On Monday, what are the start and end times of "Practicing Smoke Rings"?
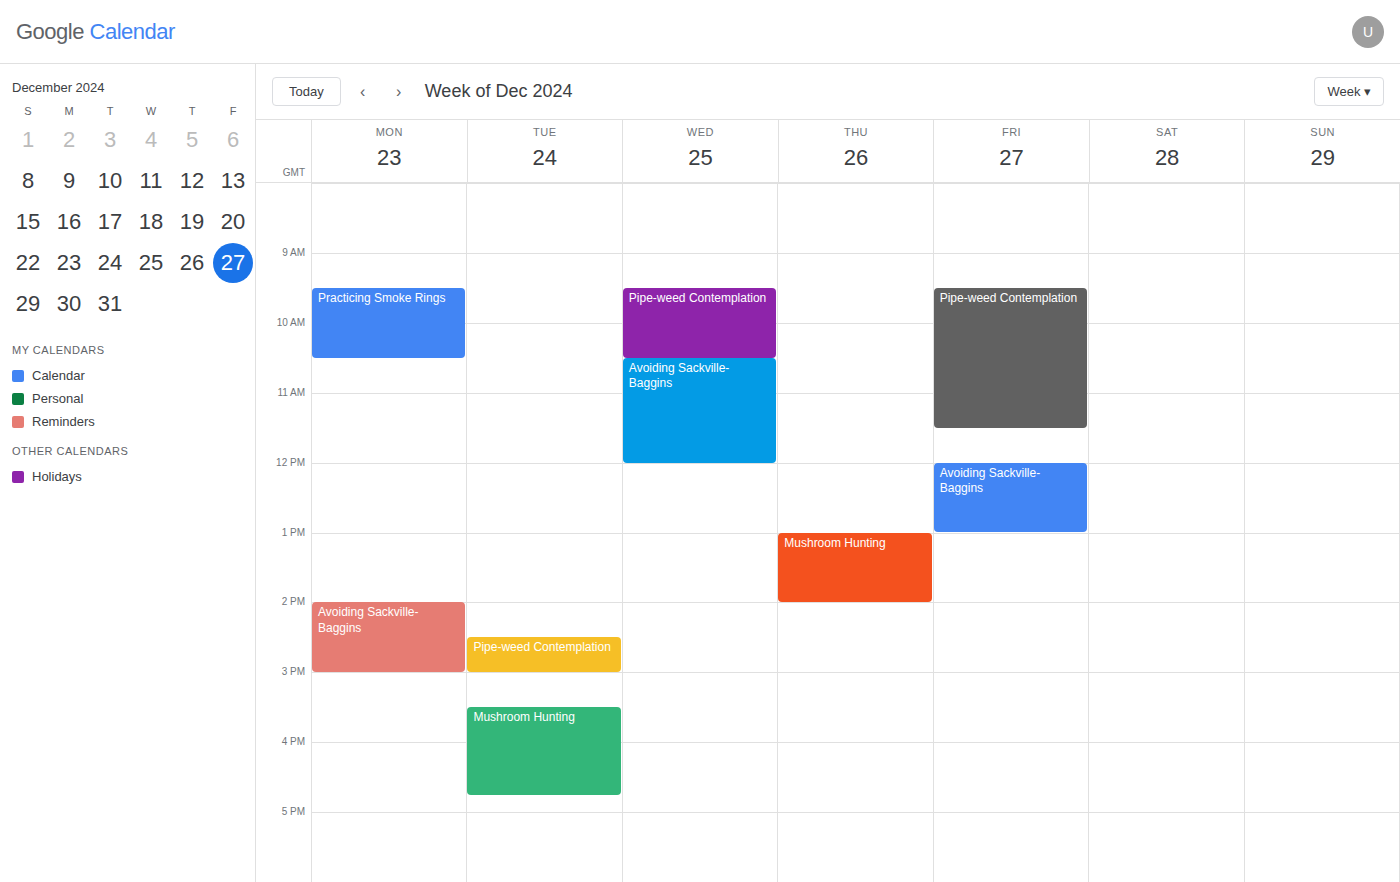
09:30 to 10:30